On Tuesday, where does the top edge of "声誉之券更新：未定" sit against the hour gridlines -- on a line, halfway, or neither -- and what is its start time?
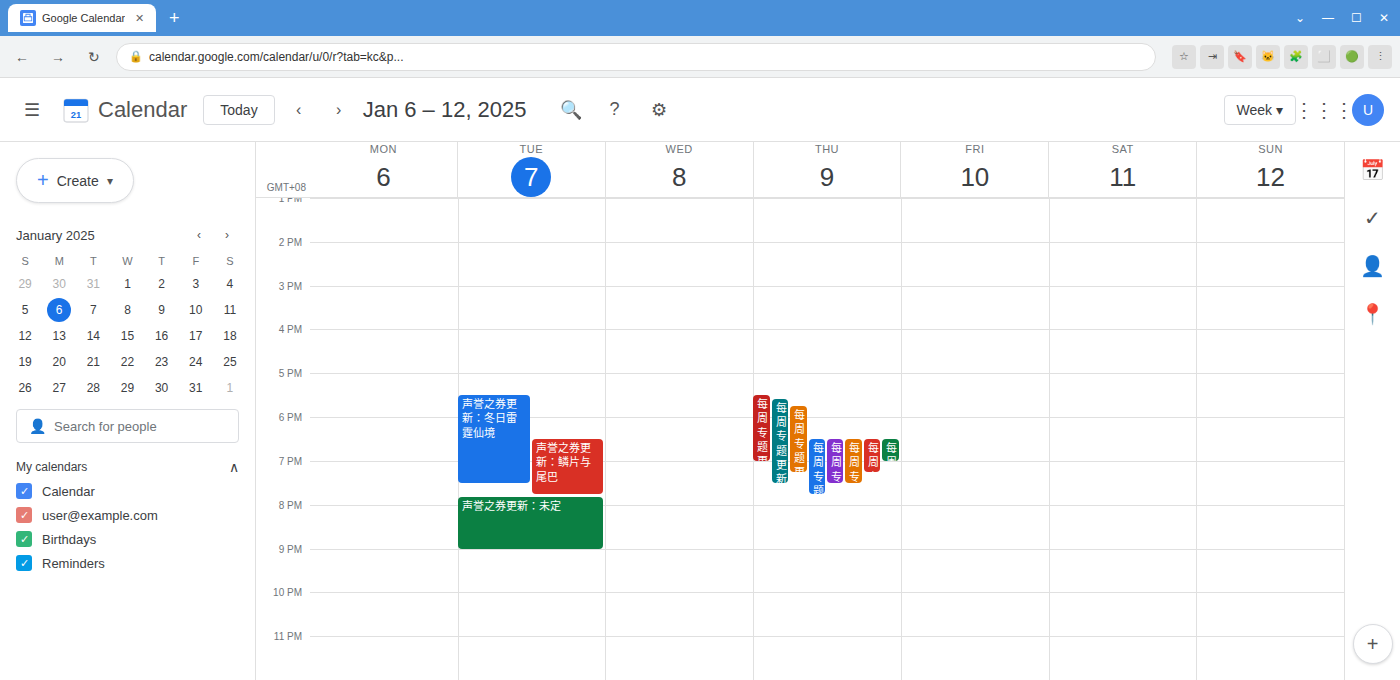
7:50 PM -- neither: 50 minutes below the 7 PM line and 10 minutes above the 8 PM line.